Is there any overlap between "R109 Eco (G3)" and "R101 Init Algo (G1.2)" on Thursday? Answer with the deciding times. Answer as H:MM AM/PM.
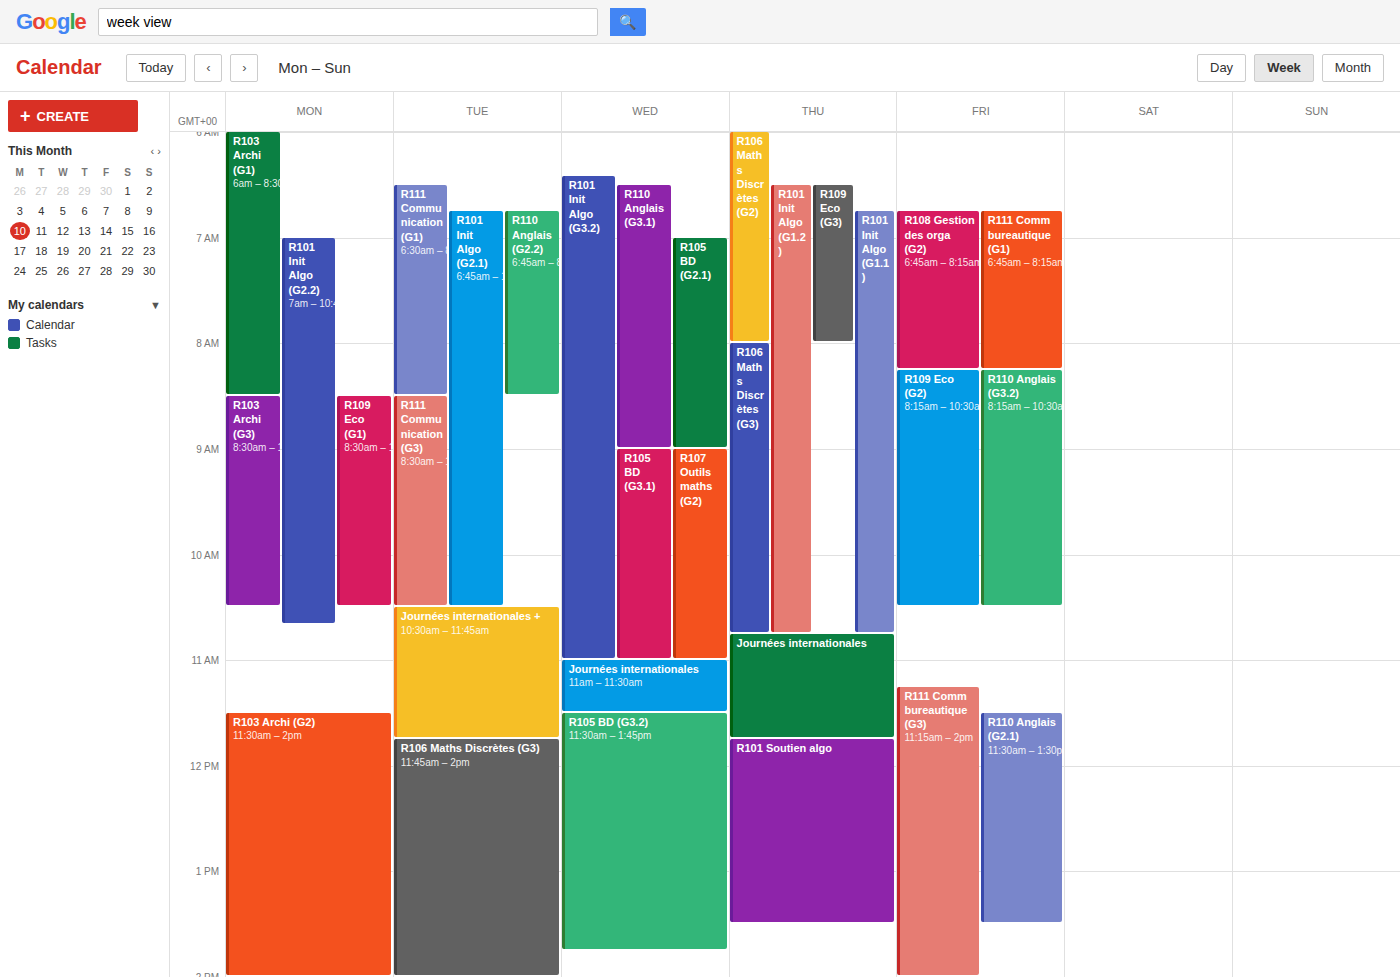
"R101 Init Algo (G1.2)" starts at 6:30 AM, before "R109 Eco (G3)" ends at 8:00 AM -- they overlap.